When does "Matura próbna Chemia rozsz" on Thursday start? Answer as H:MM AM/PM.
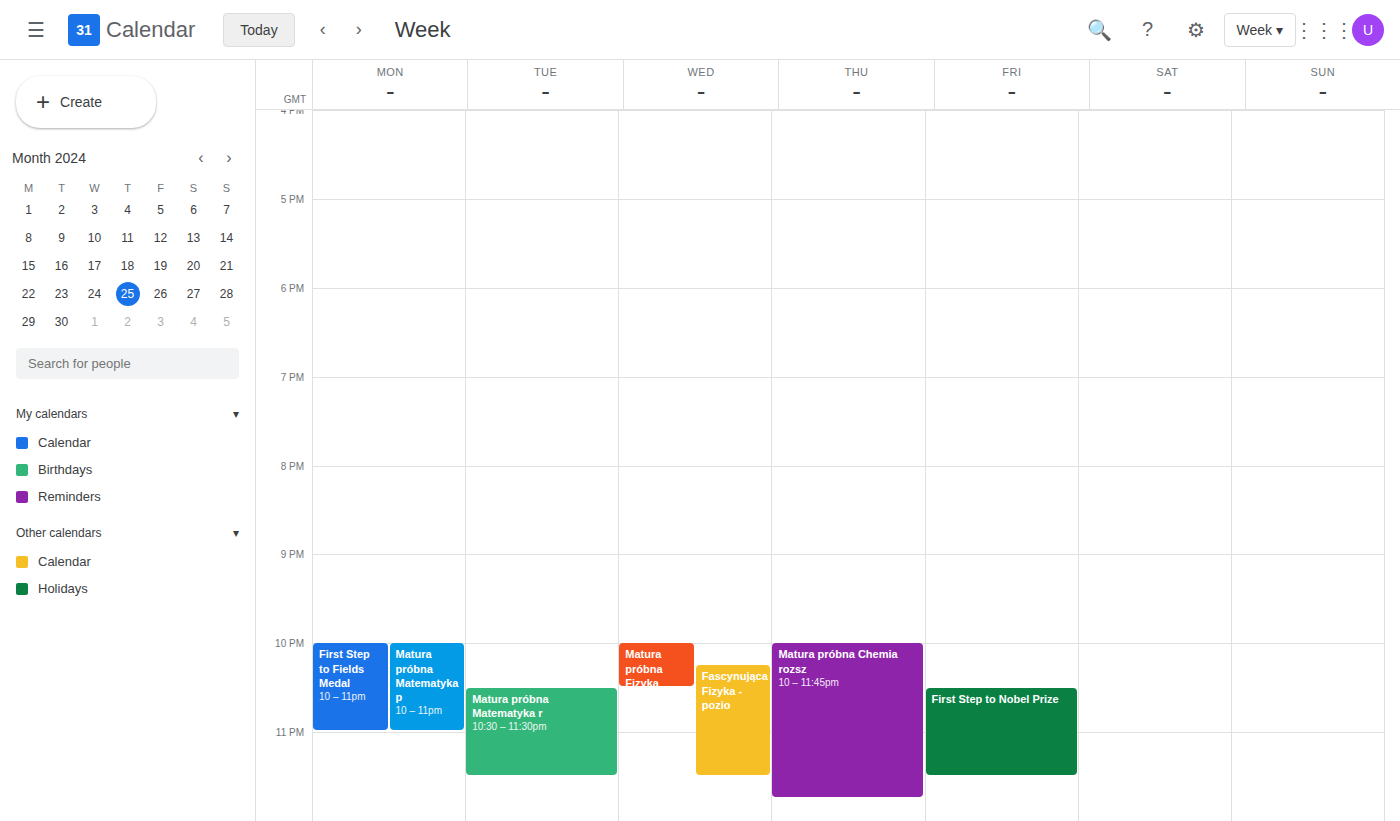
10:00 PM